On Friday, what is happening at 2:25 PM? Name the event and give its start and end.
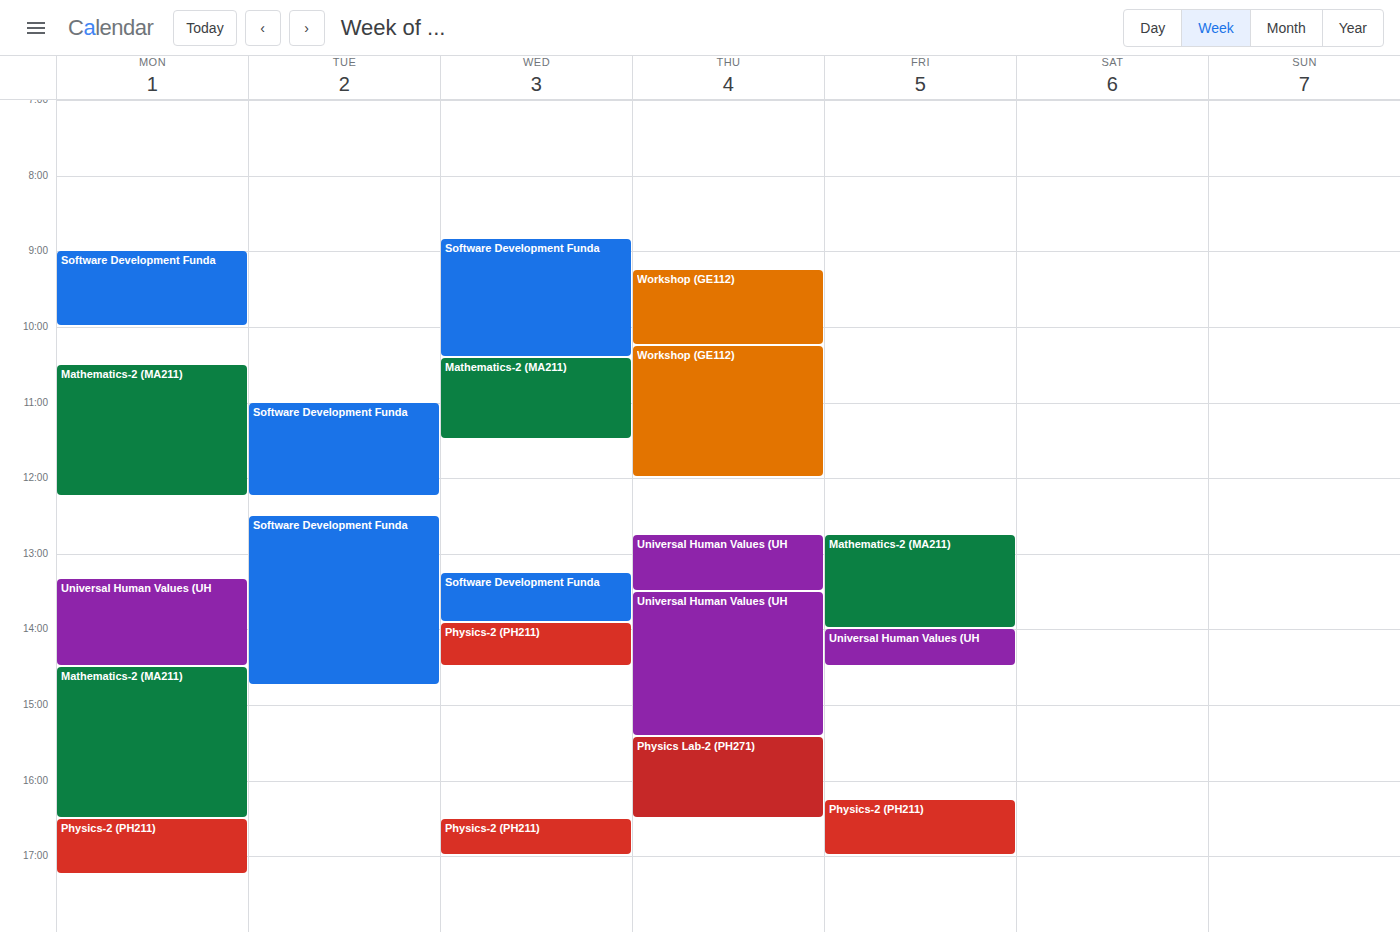
"Universal Human Values (UH", 2:00 PM to 2:30 PM